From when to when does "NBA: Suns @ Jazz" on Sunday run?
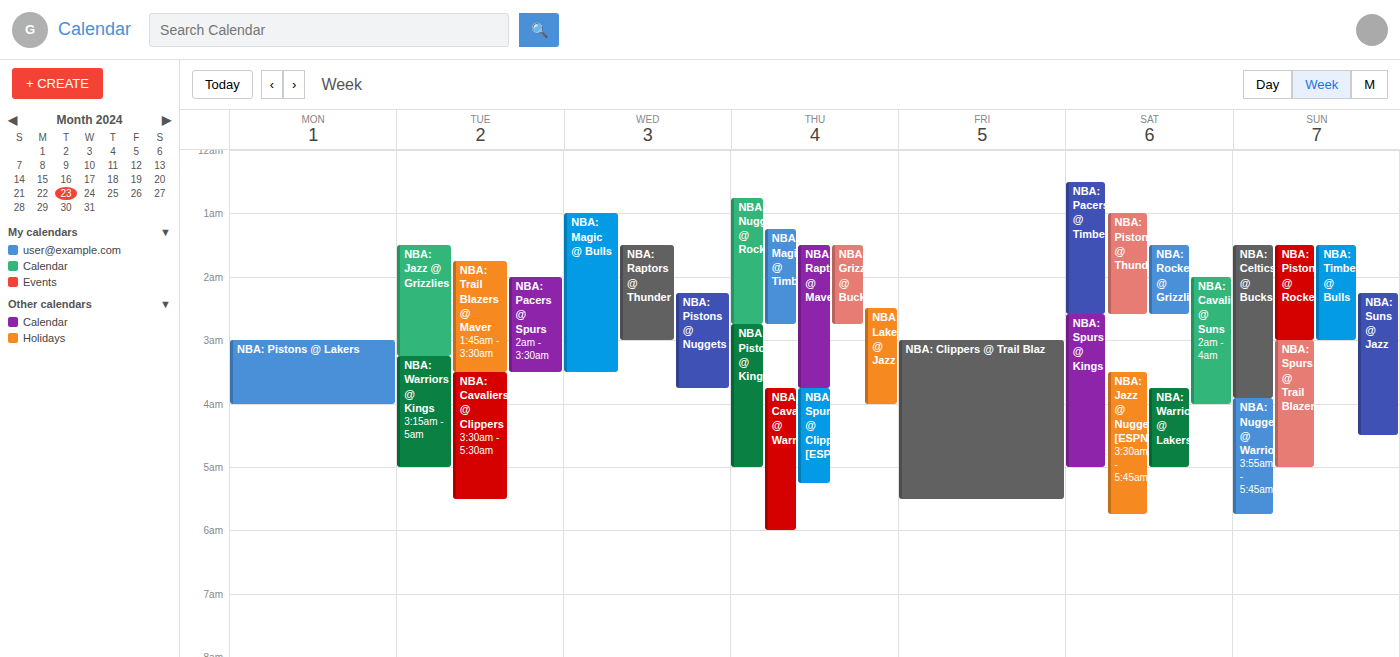
02:15 to 04:30